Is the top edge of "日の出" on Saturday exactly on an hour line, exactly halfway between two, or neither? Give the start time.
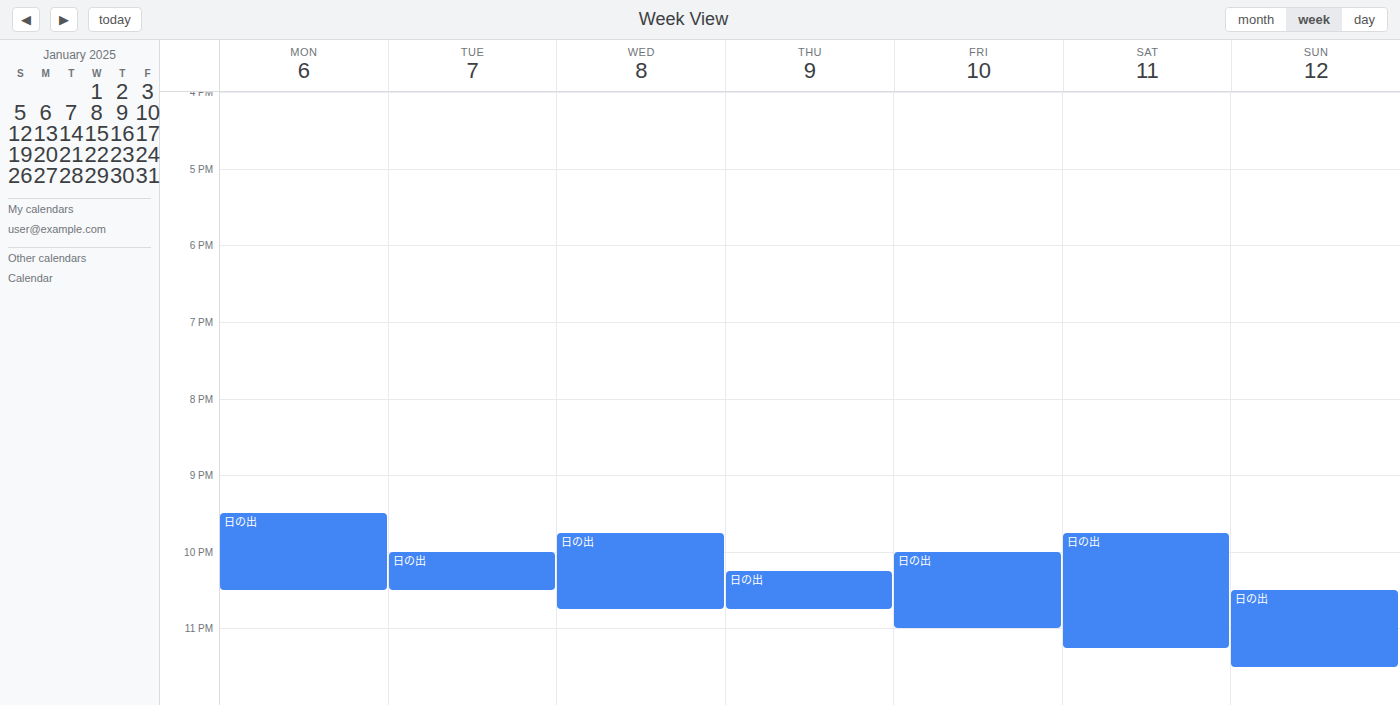
21:45 -- neither: three quarters of the way from the 21:00 line to the 22:00 line.